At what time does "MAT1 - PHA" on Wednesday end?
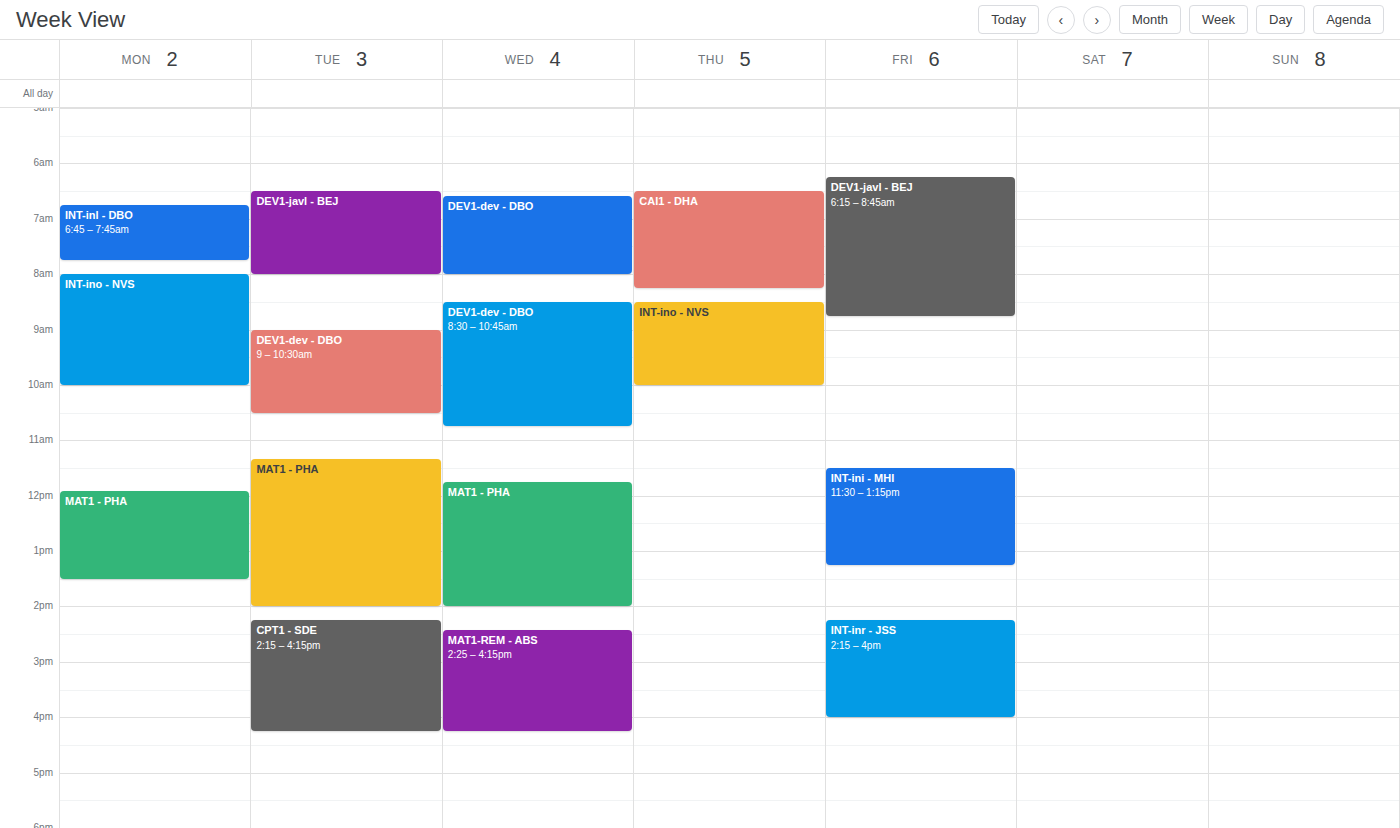
2:00 PM